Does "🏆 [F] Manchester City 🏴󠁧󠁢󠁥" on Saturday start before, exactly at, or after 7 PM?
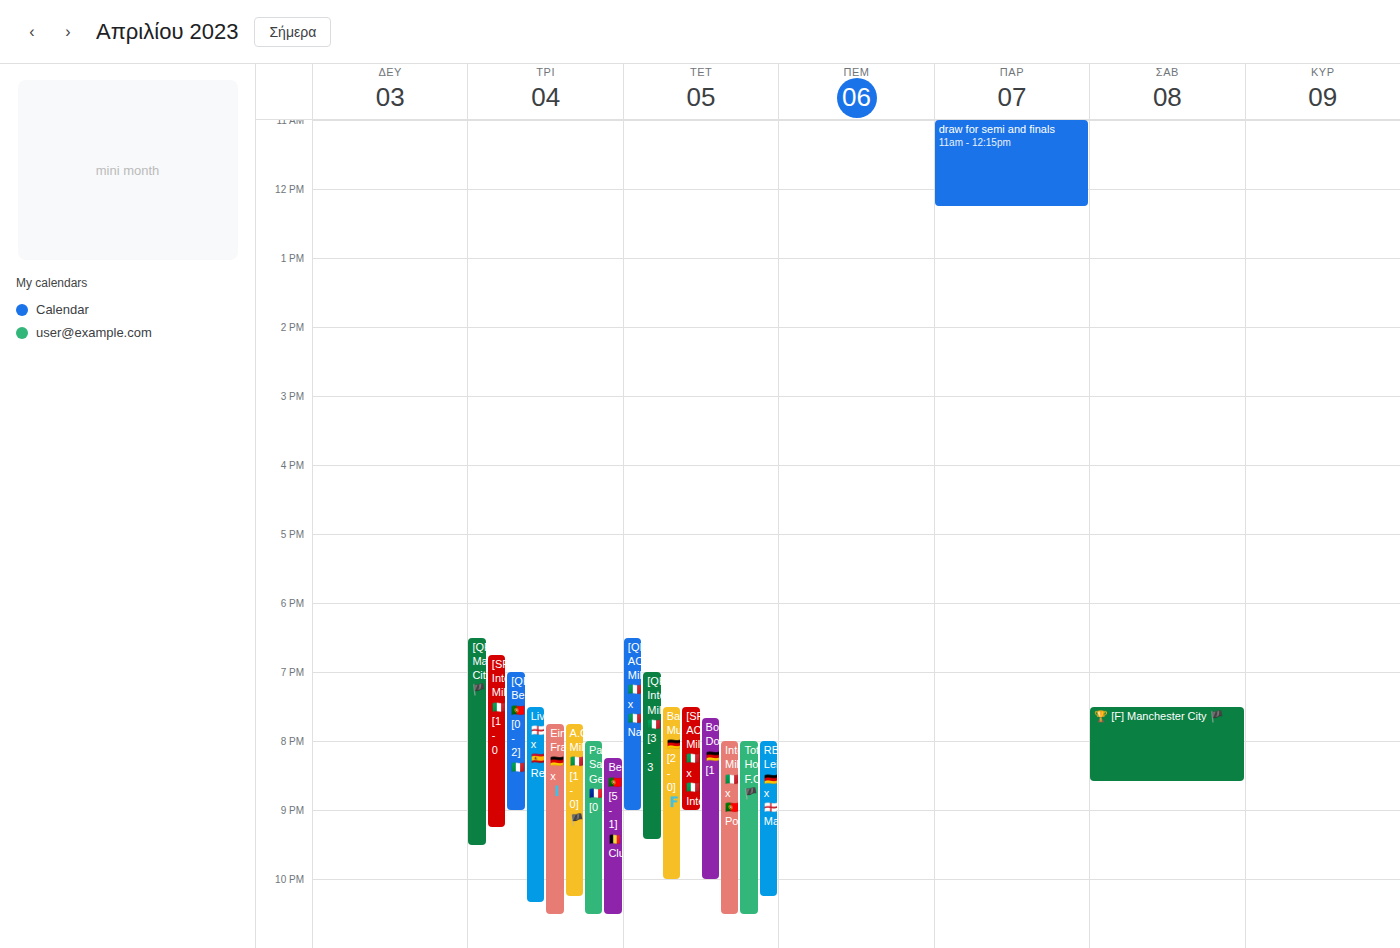
7:30 PM -- after 7 PM, 30 minutes below the 7 PM line.